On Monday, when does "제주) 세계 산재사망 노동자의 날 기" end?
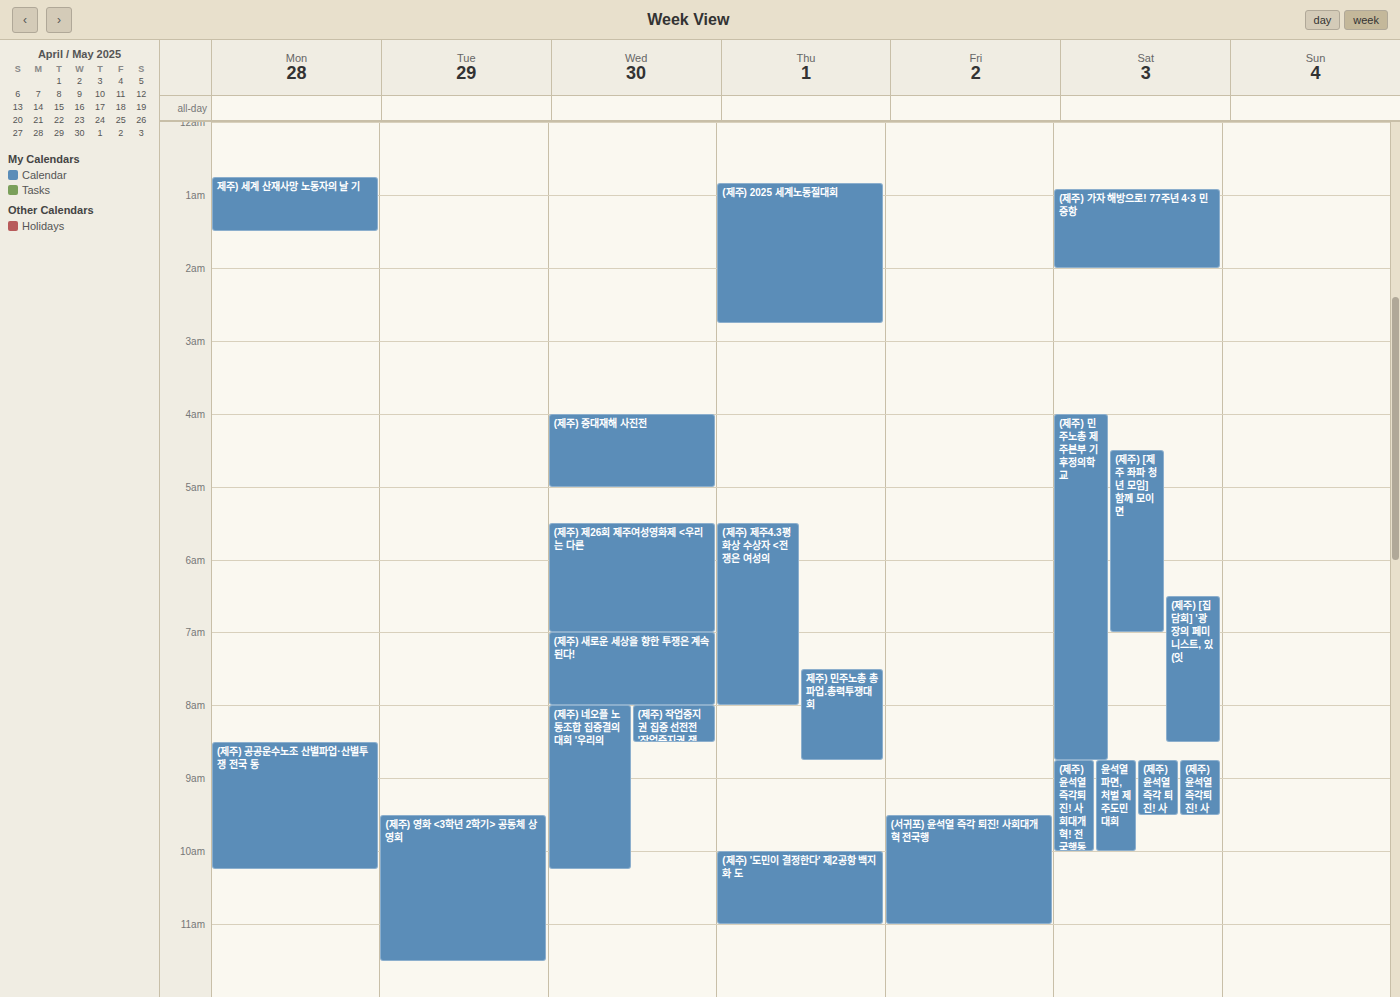
1:30 AM